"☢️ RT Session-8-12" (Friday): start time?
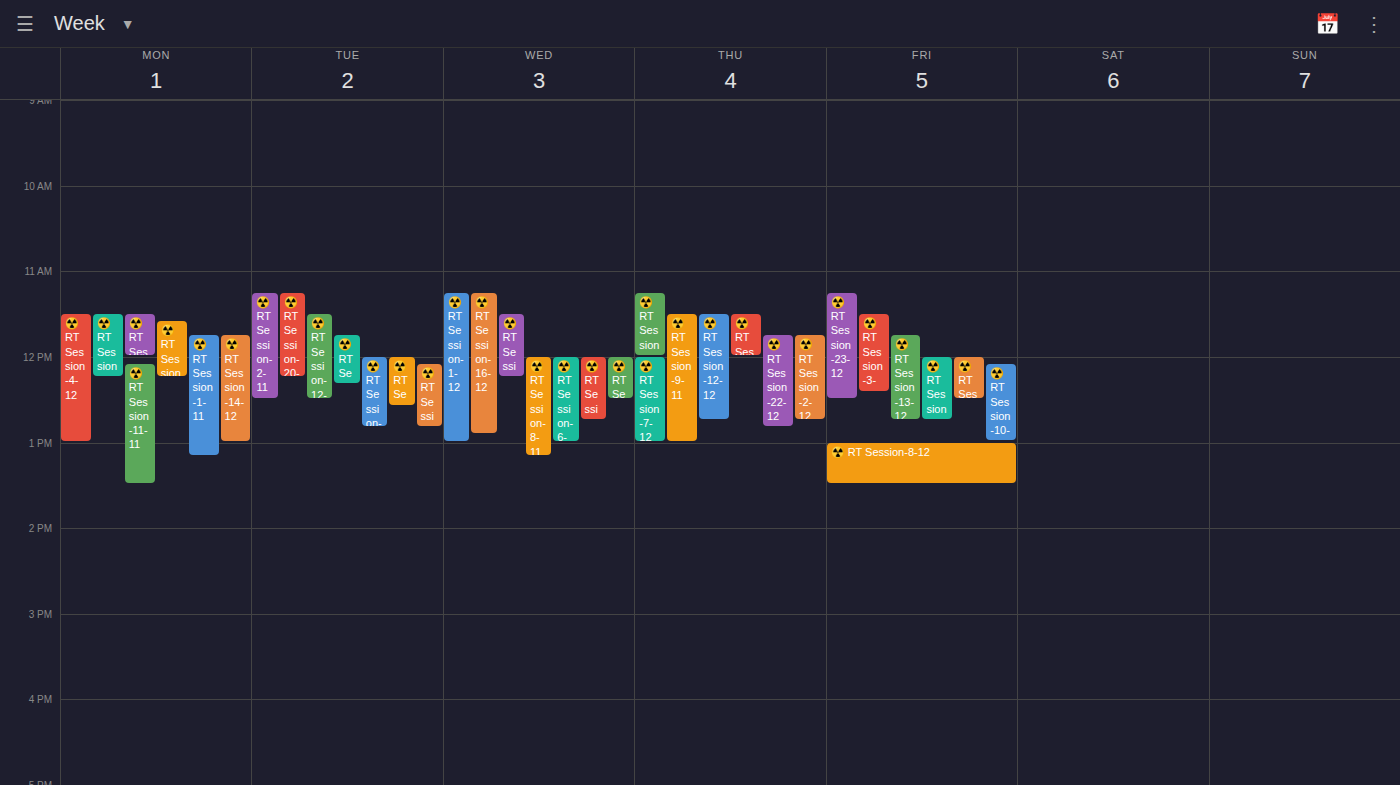
1:00 PM